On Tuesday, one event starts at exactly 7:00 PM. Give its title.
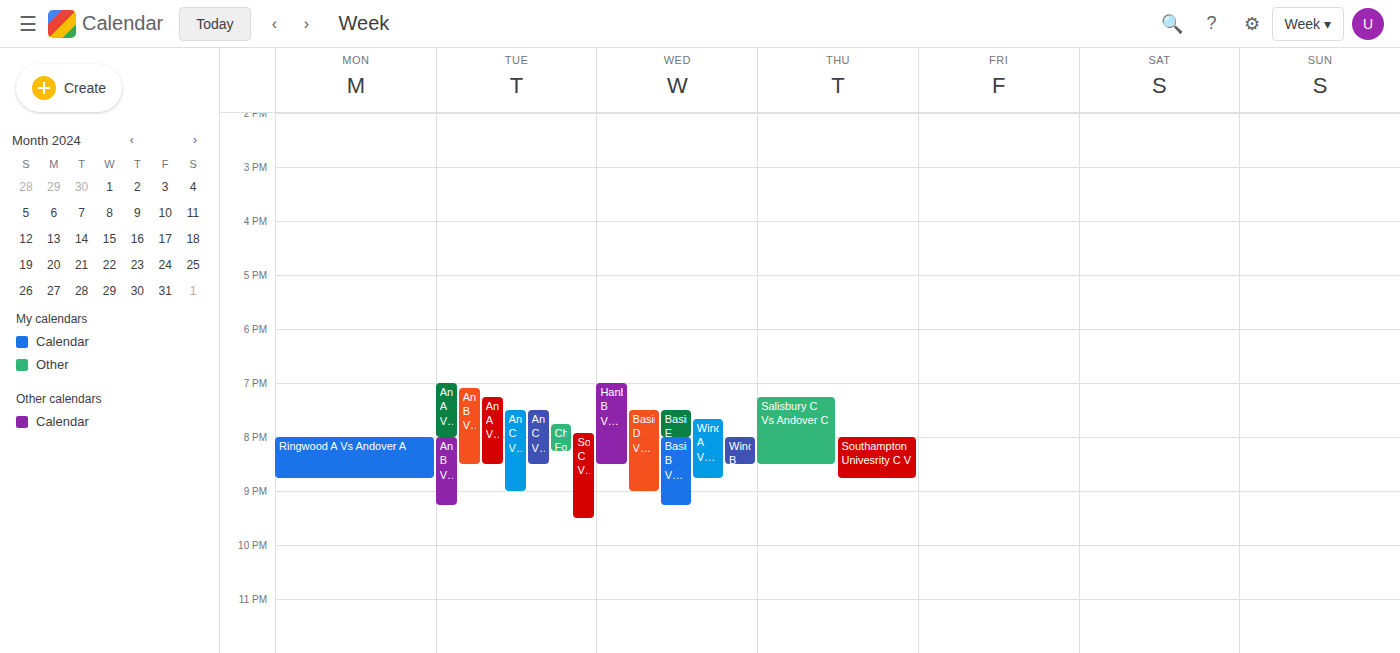
"Andover A Vs Ringwood A"